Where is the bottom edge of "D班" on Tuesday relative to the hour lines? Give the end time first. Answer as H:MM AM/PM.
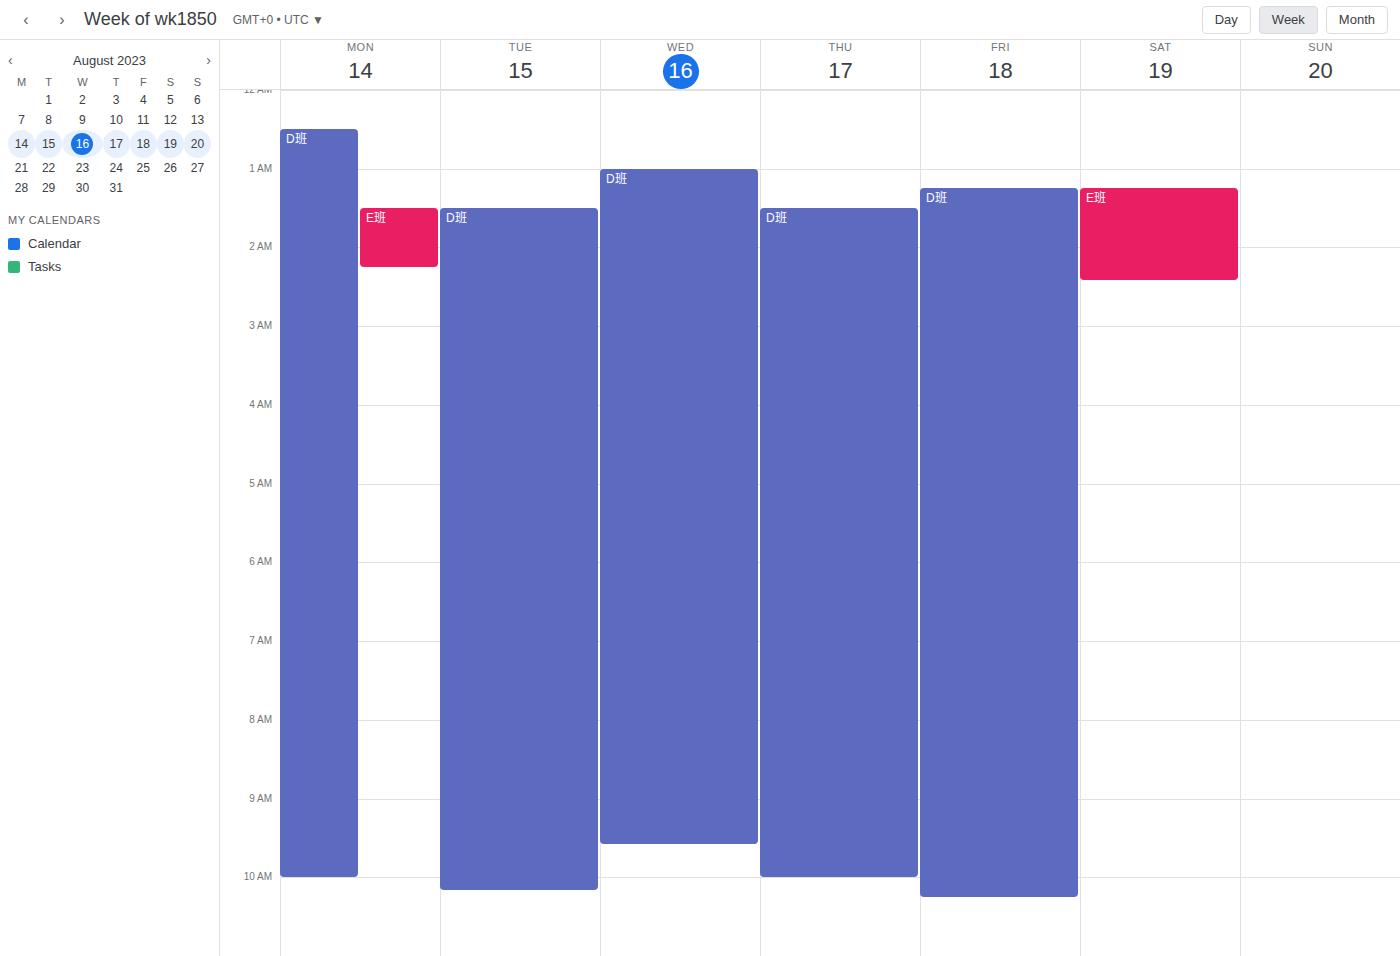
10:10 AM -- neither: 10 minutes below the 10 AM line and 50 minutes above the 11 AM line.